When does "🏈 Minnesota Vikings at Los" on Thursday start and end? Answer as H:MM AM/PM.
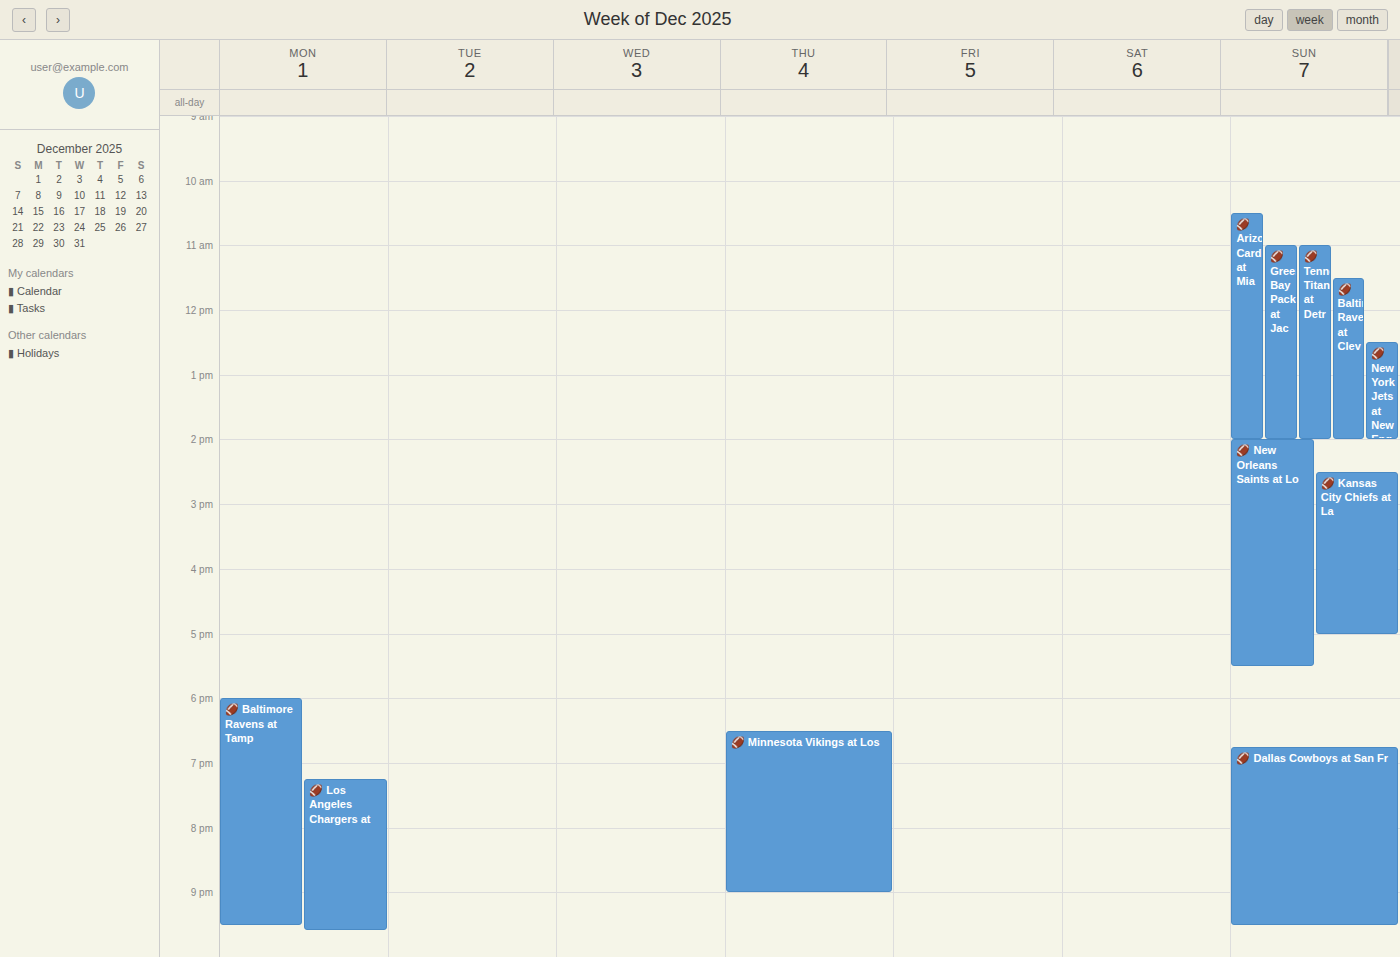
6:30 PM to 9:00 PM